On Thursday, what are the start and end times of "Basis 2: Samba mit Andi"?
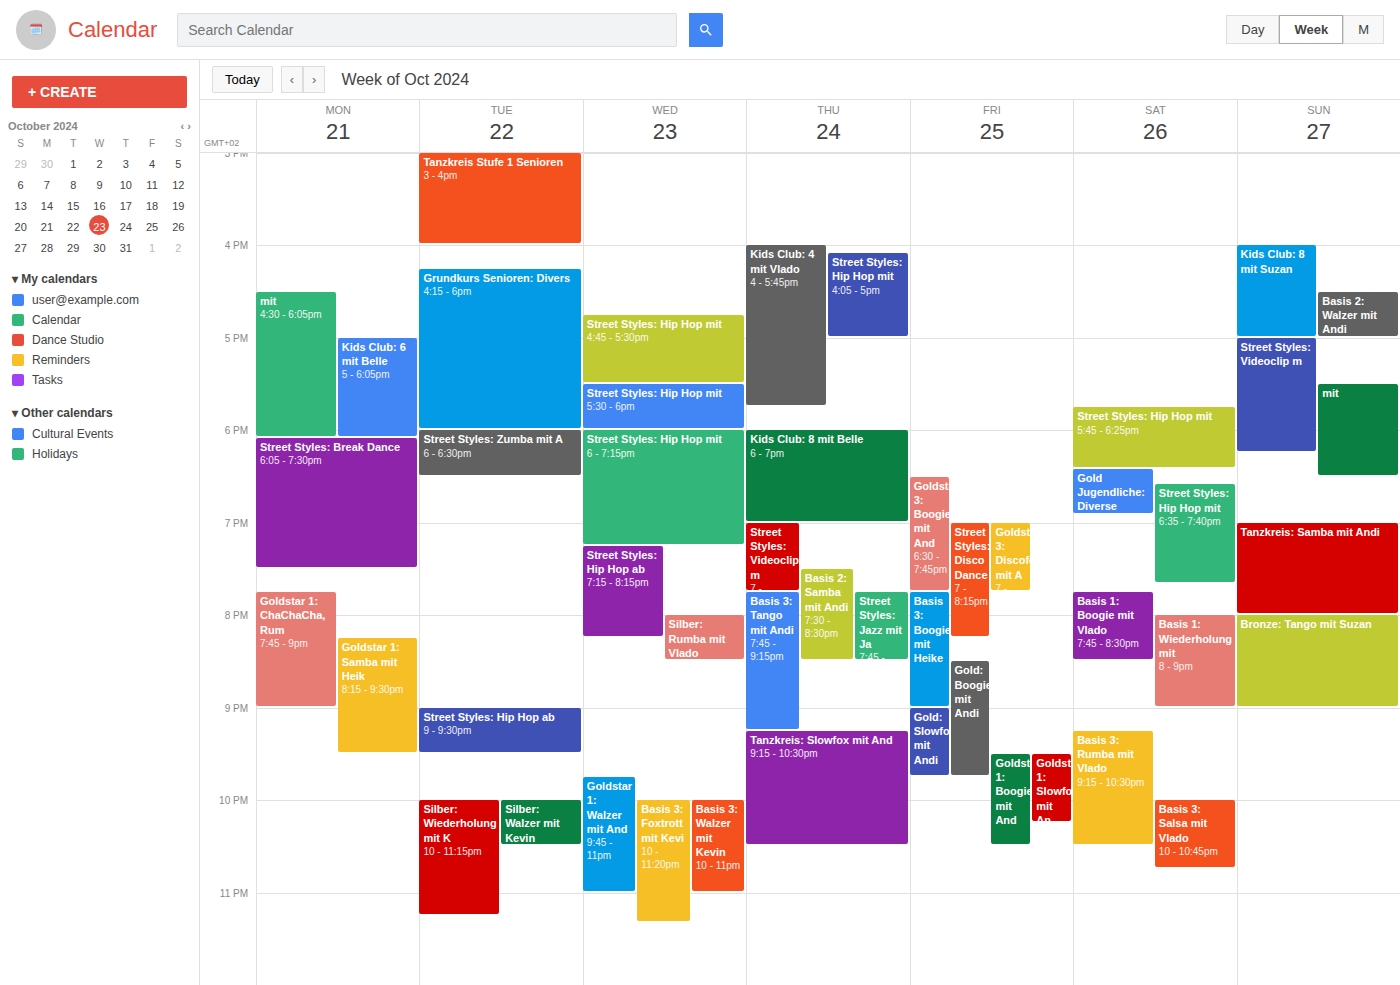
19:30 to 20:30